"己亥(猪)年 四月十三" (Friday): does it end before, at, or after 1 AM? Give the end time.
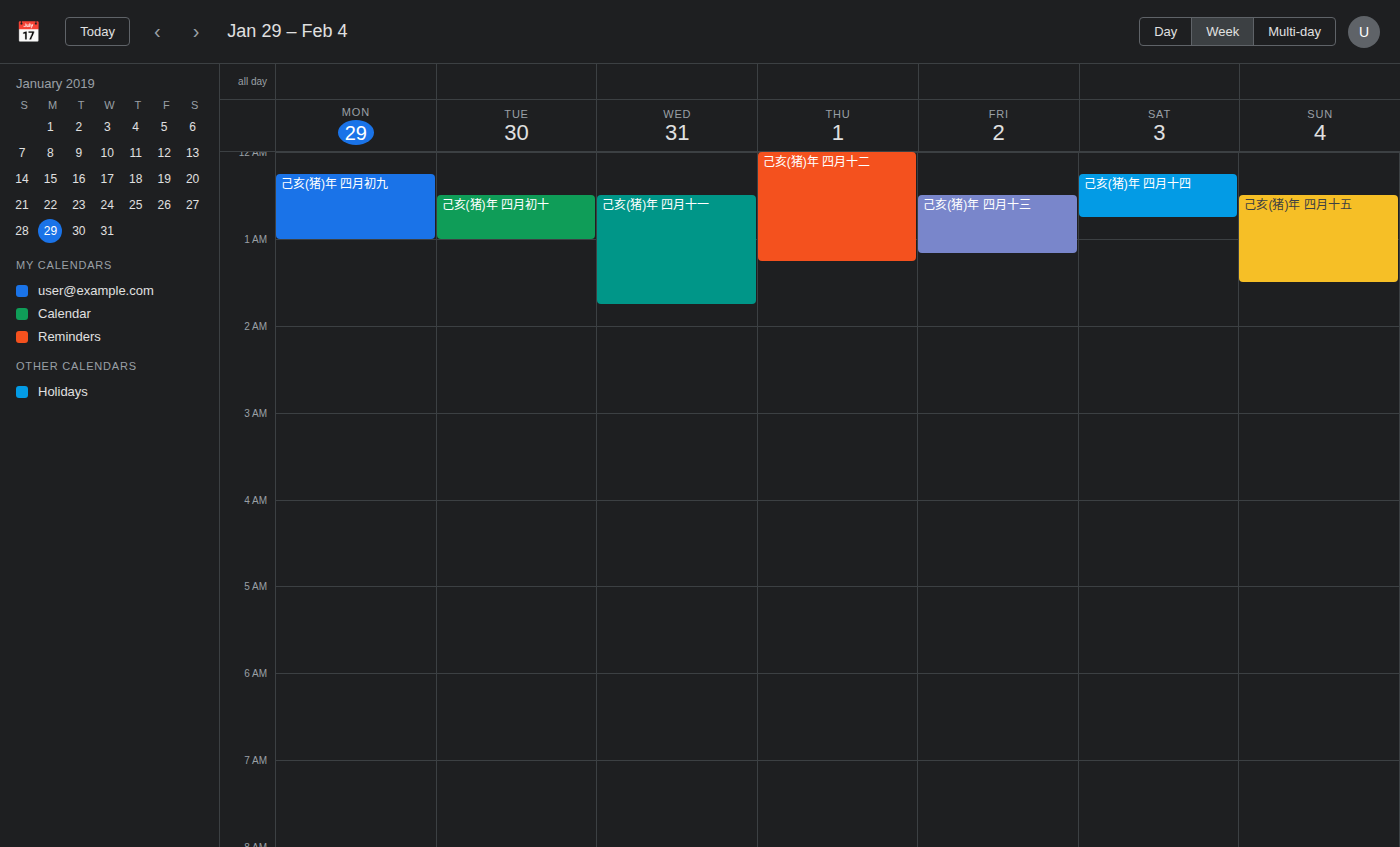
1:10 AM -- after 1 AM, 10 minutes below the 1 AM line.